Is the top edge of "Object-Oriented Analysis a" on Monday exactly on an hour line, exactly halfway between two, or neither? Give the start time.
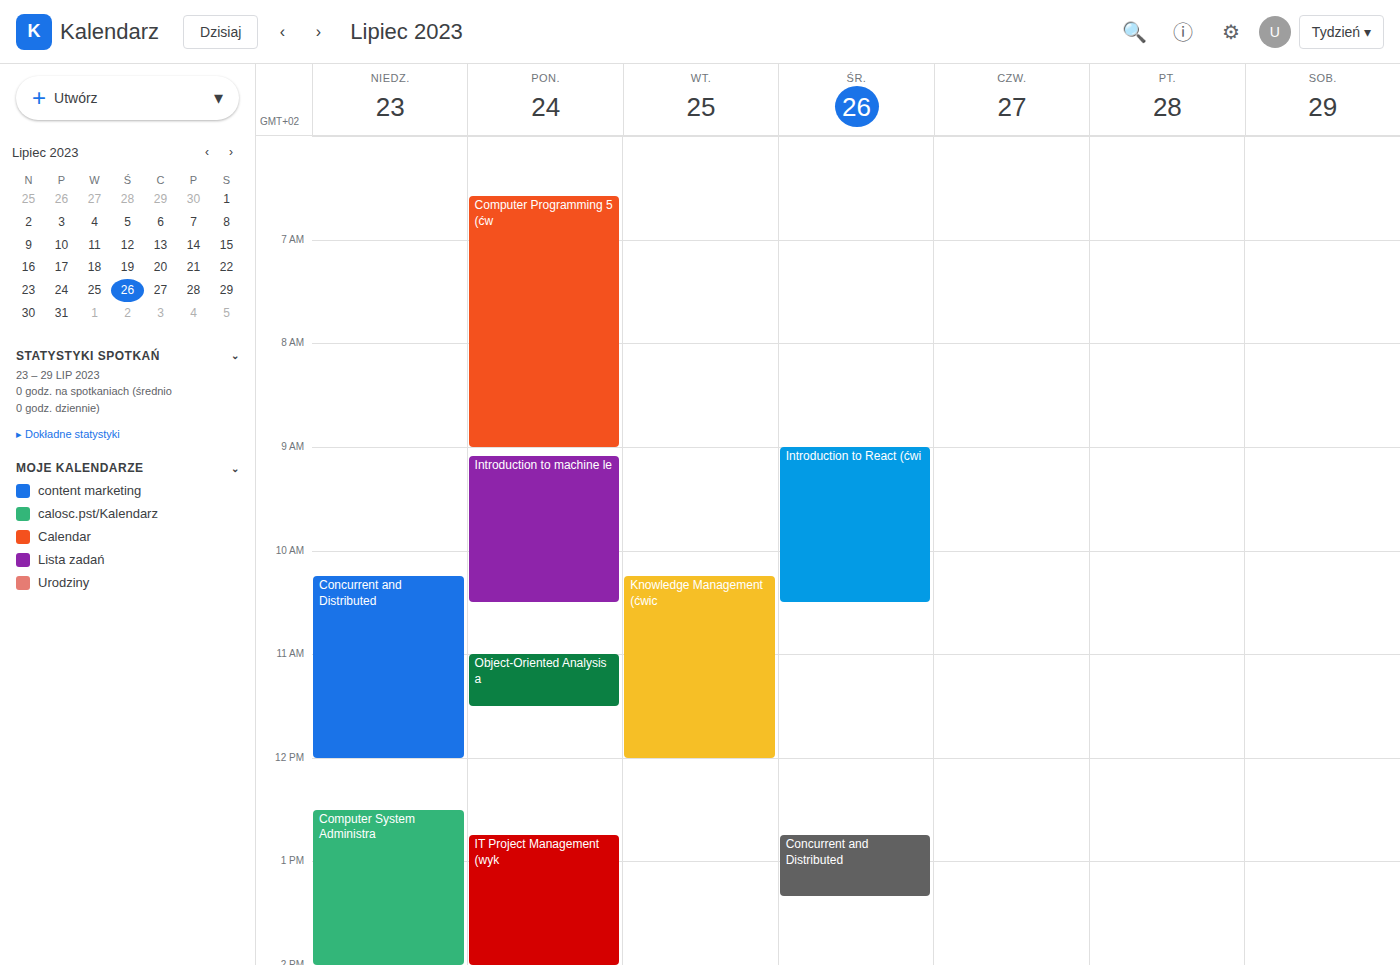
11:00 -- exactly on the 11:00 line.